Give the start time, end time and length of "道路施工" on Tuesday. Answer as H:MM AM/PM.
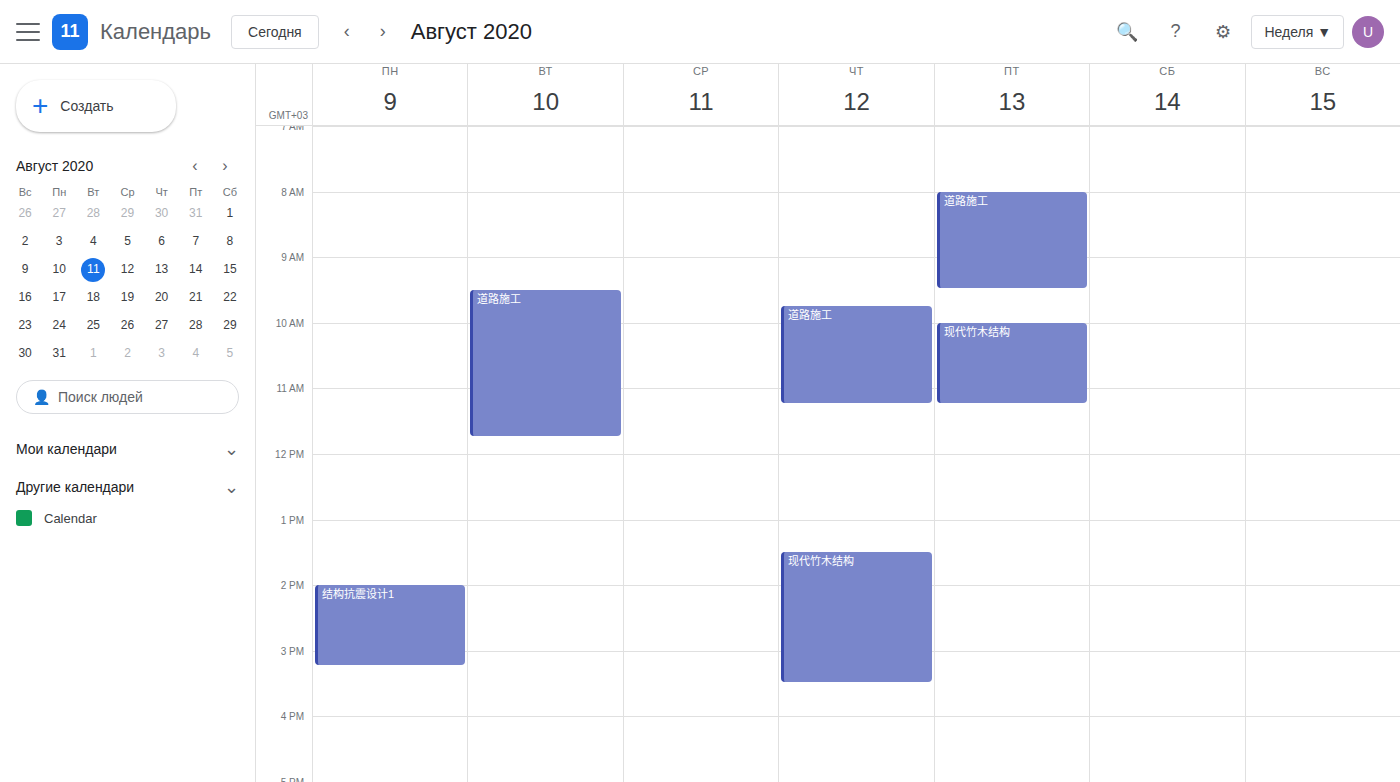
9:30 AM to 11:45 AM, 2 hours 15 minutes